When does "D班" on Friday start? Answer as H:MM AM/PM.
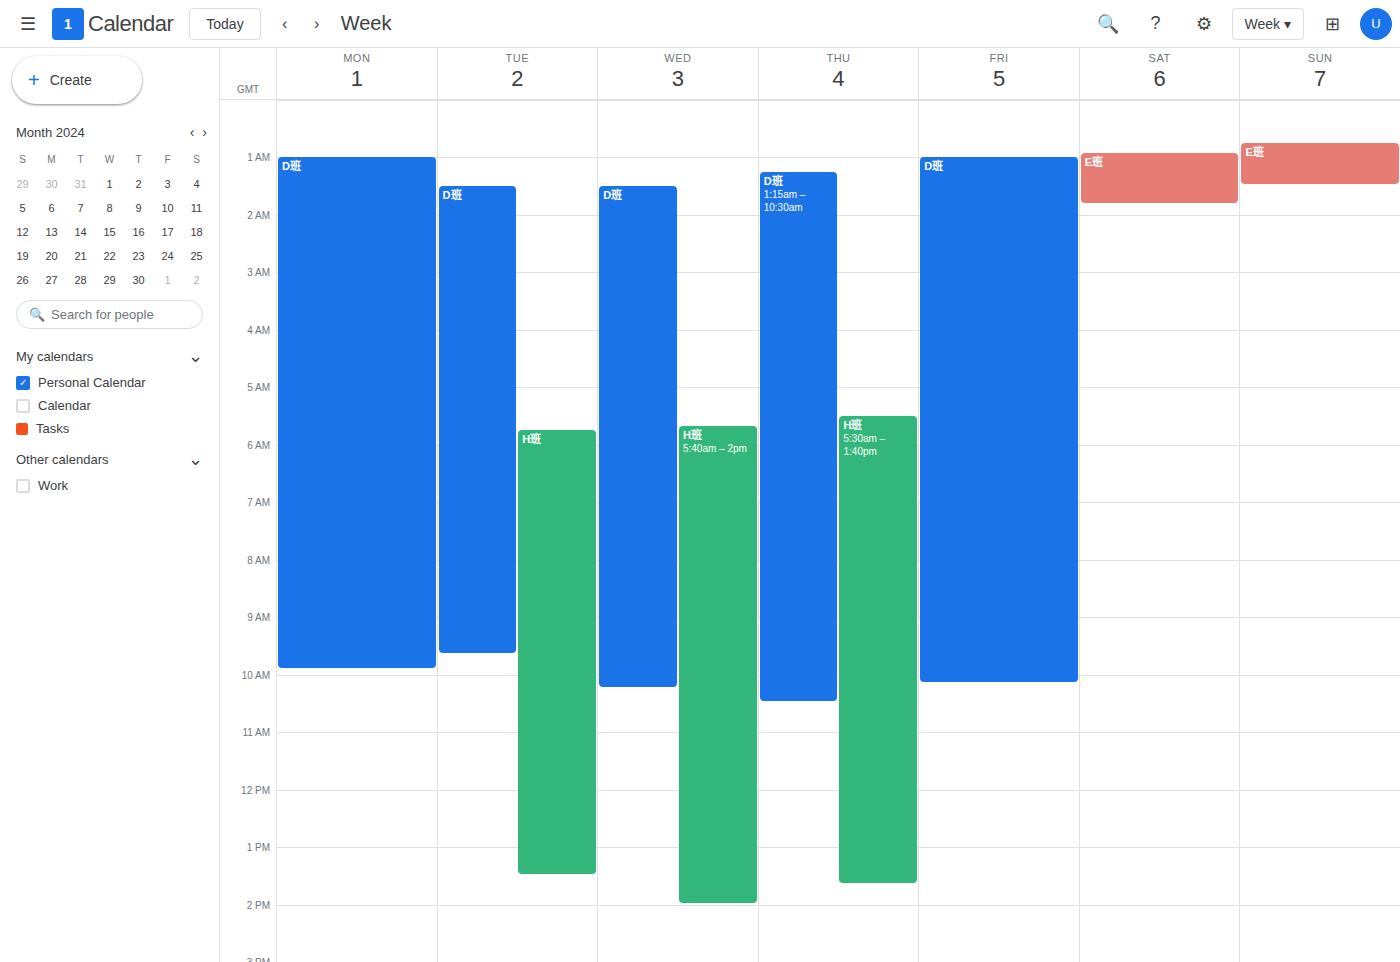
1:00 AM